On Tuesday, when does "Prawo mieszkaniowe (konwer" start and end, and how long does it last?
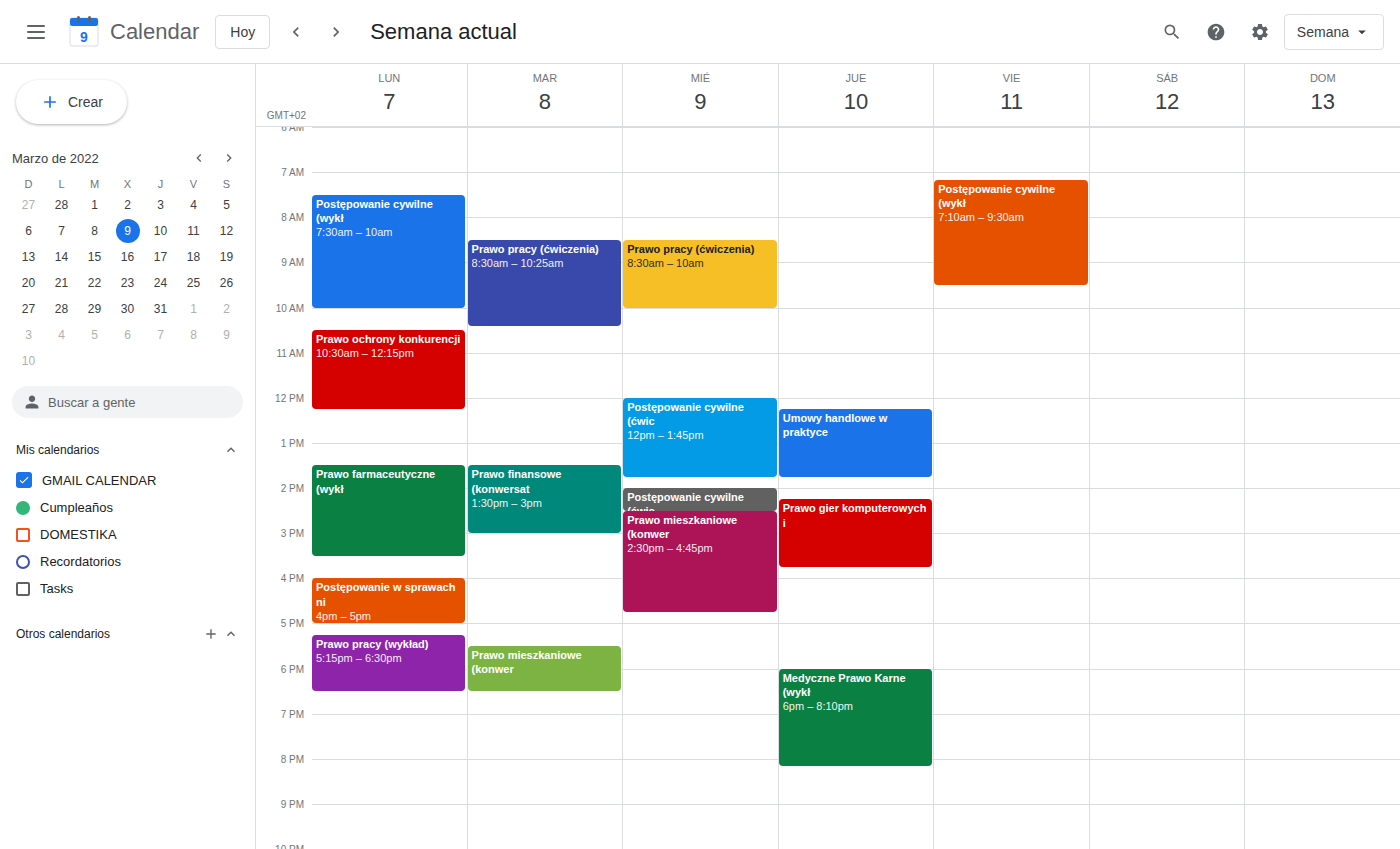
5:30 PM to 6:30 PM, 1 hour